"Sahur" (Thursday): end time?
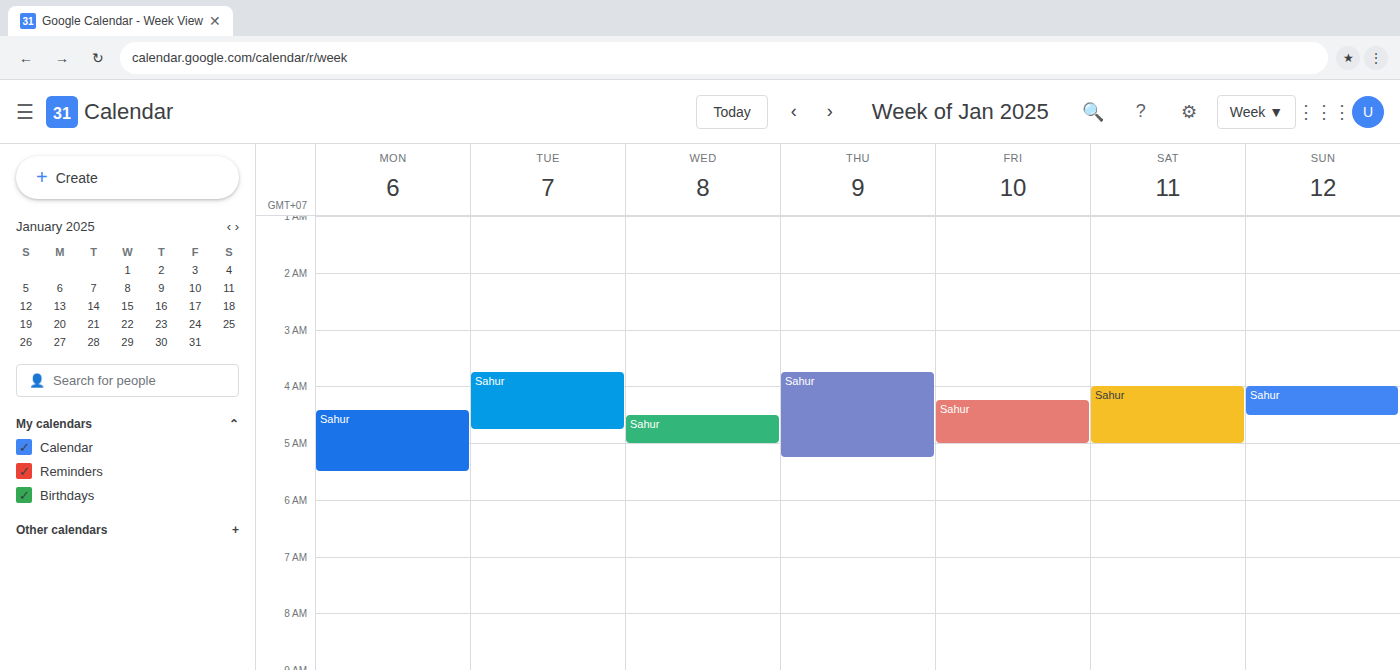
5:15 AM